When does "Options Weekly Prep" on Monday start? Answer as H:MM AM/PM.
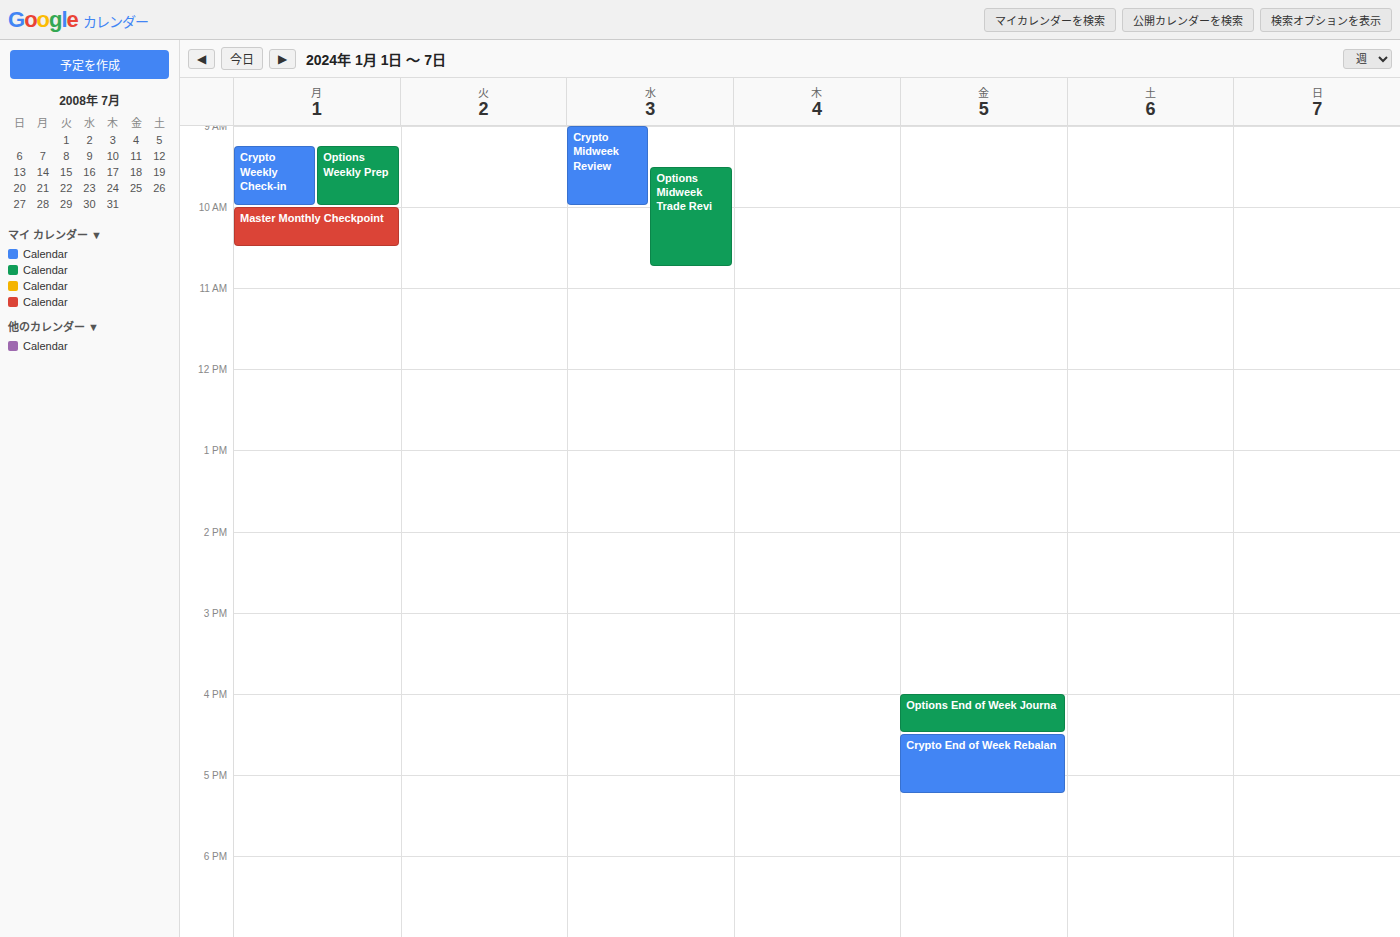
9:15 AM